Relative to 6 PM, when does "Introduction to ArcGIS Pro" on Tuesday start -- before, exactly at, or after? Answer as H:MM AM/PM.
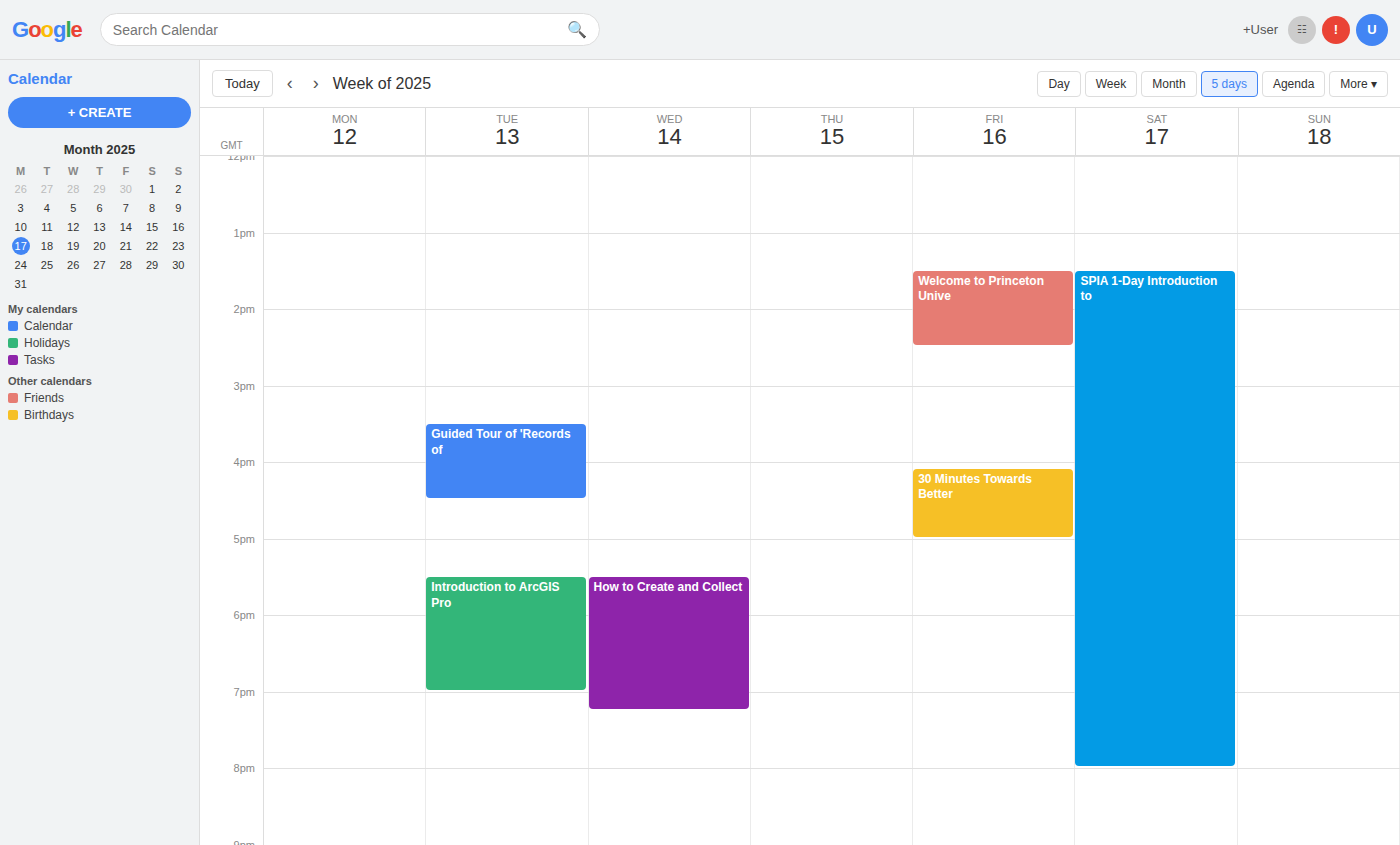
5:30 PM -- before 6 PM, 30 minutes above the 6 PM line.